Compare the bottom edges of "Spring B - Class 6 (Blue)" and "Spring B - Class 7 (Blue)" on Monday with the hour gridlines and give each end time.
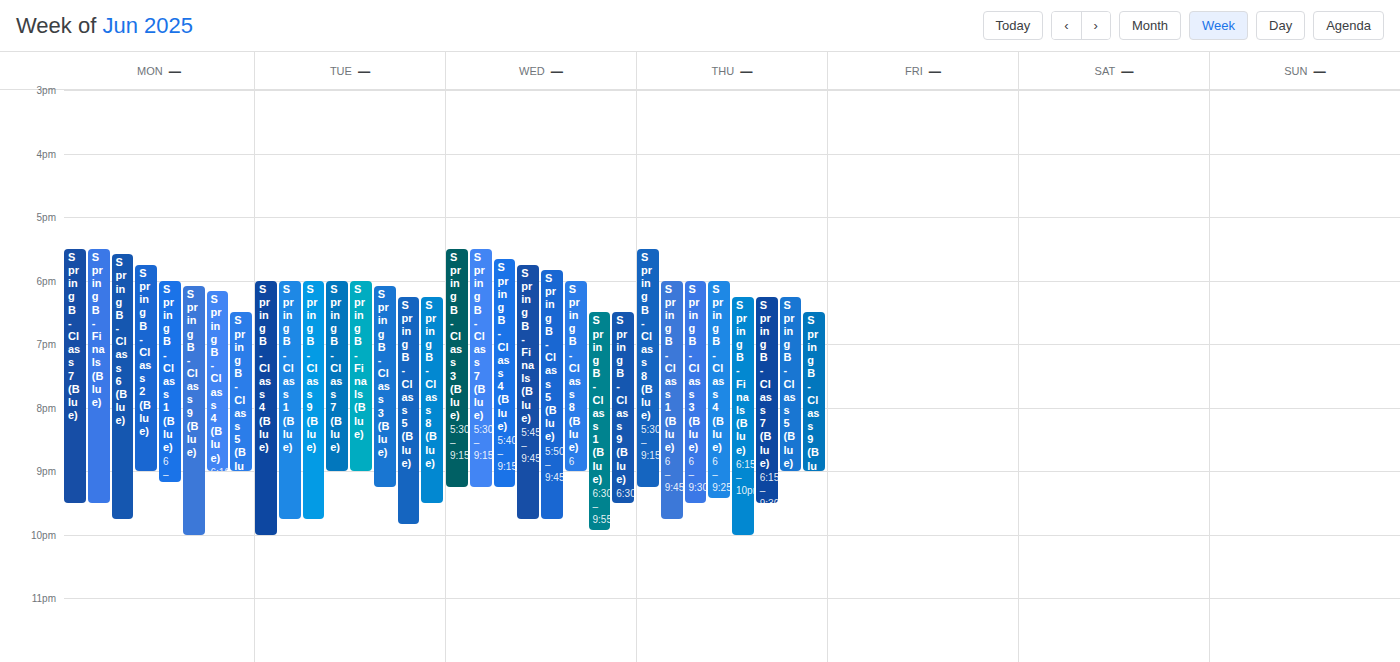
"Spring B - Class 6 (Blue)": 9:45 PM, neither: three quarters of the way from the 9 PM line to the 10 PM line. "Spring B - Class 7 (Blue)": 9:30 PM, halfway between the 9 PM and 10 PM lines.